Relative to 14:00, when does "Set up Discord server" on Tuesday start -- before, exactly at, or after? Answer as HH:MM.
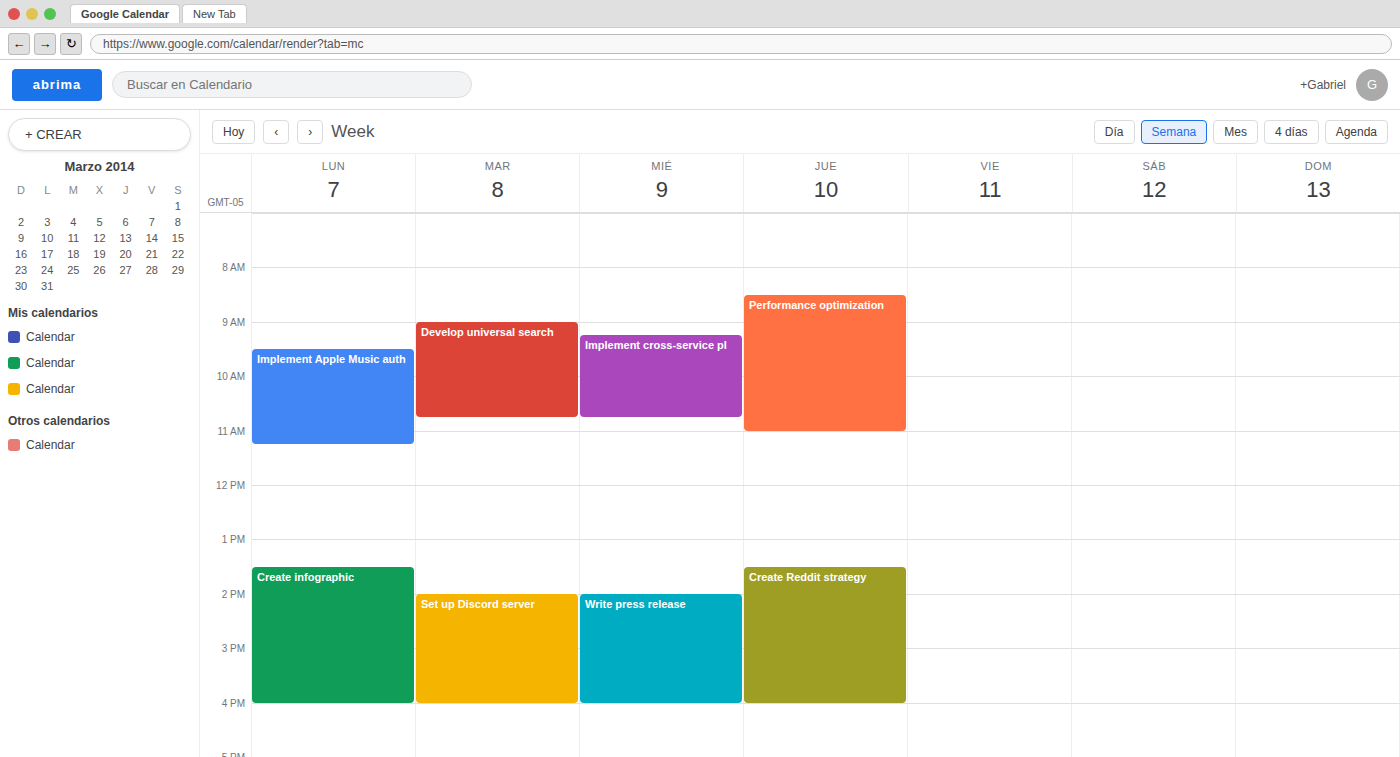
14:00 -- exactly at 14:00, on the 14:00 line.